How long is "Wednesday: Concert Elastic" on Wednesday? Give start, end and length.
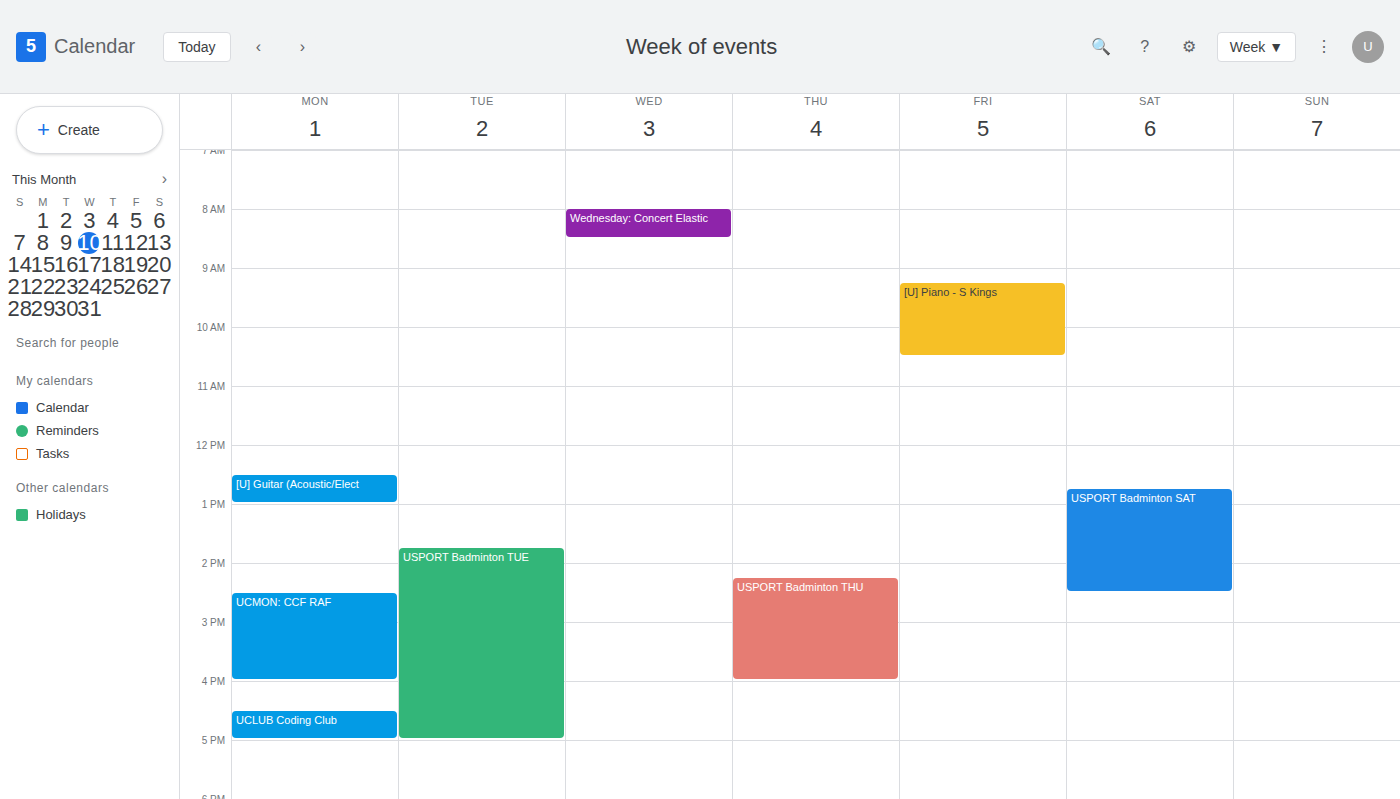
08:00 to 08:30, 30 minutes